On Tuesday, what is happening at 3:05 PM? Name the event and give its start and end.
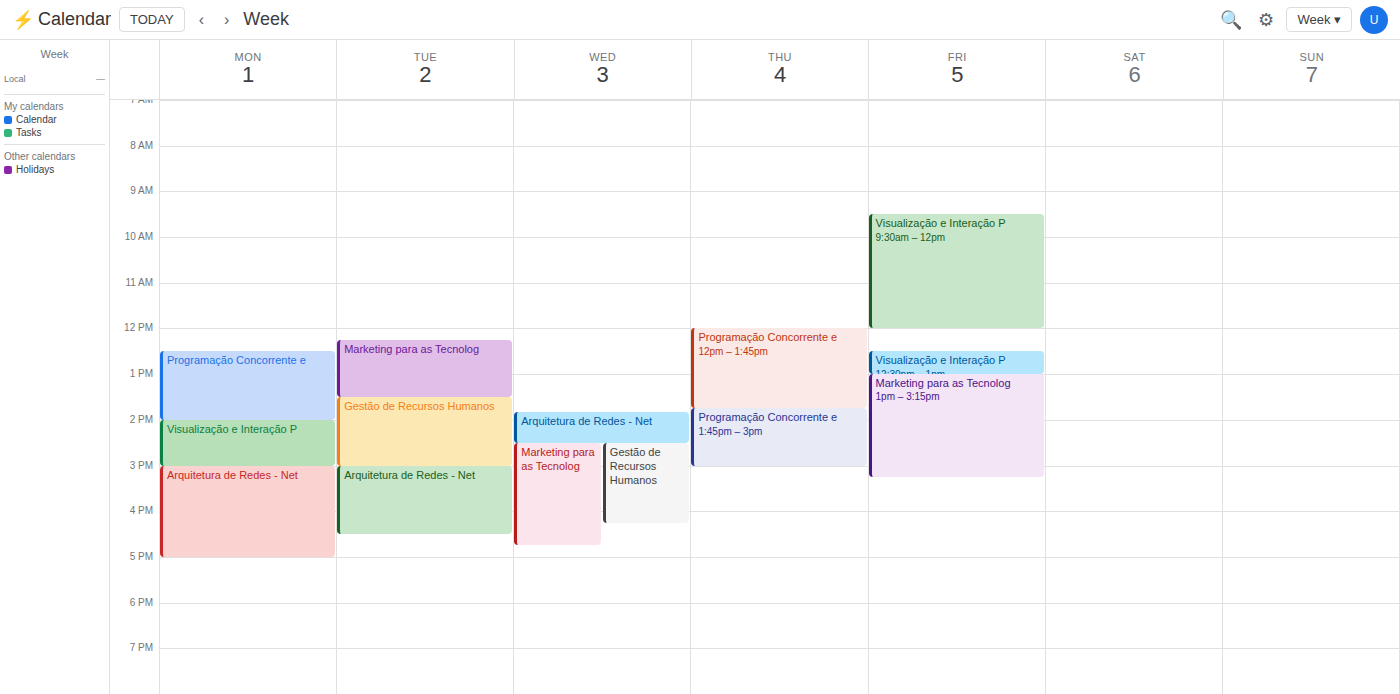
"Arquitetura de Redes - Net", 3:00 PM to 4:30 PM